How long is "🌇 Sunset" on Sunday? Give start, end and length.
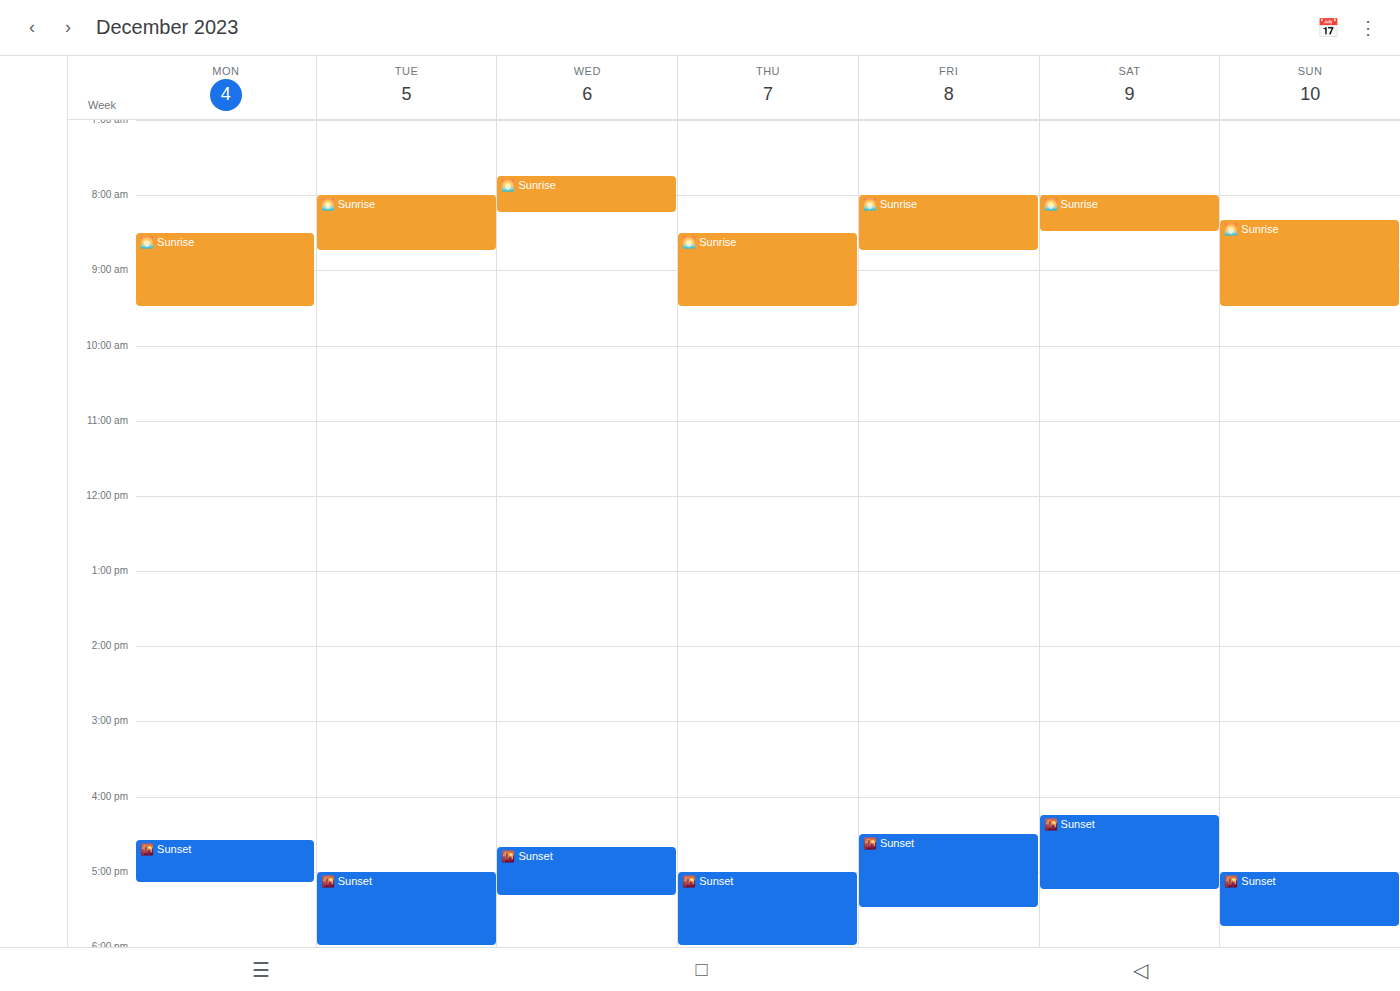
5:00 PM to 5:45 PM, 45 minutes